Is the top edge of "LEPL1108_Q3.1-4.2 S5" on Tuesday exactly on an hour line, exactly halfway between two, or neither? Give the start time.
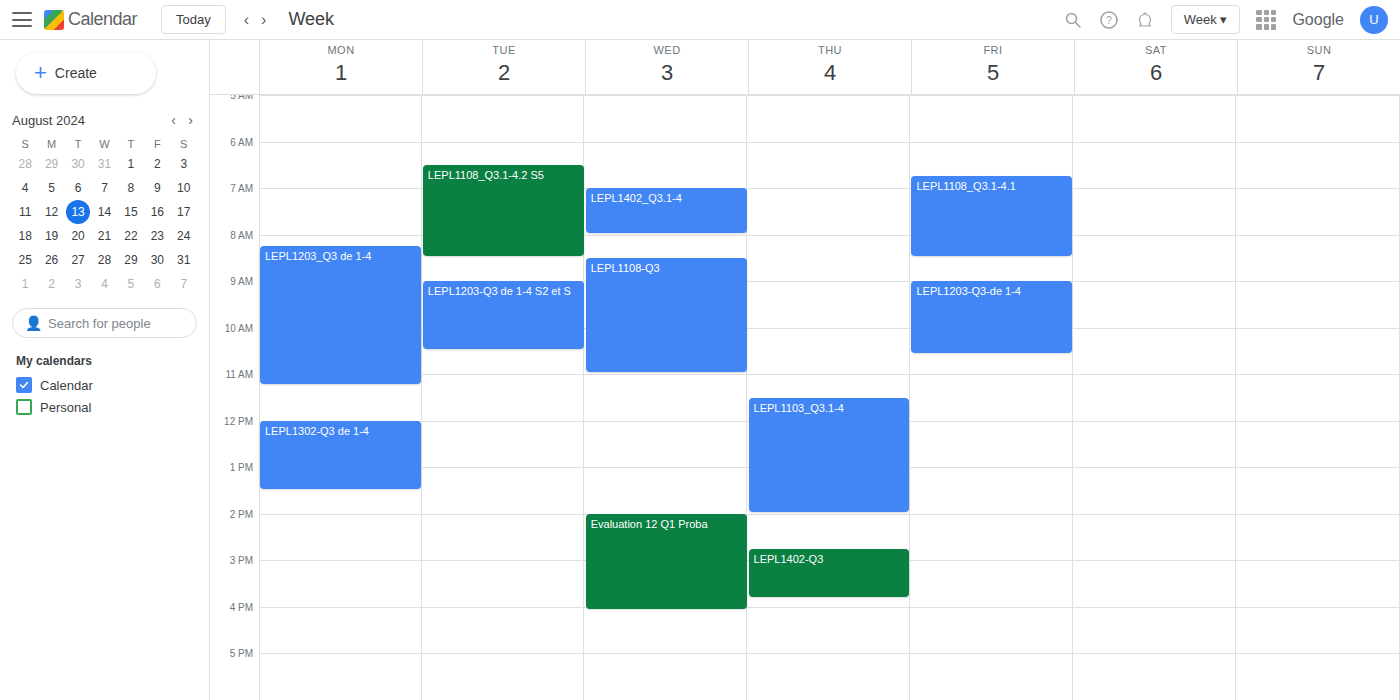
6:30 AM -- halfway between the 6 AM and 7 AM lines.